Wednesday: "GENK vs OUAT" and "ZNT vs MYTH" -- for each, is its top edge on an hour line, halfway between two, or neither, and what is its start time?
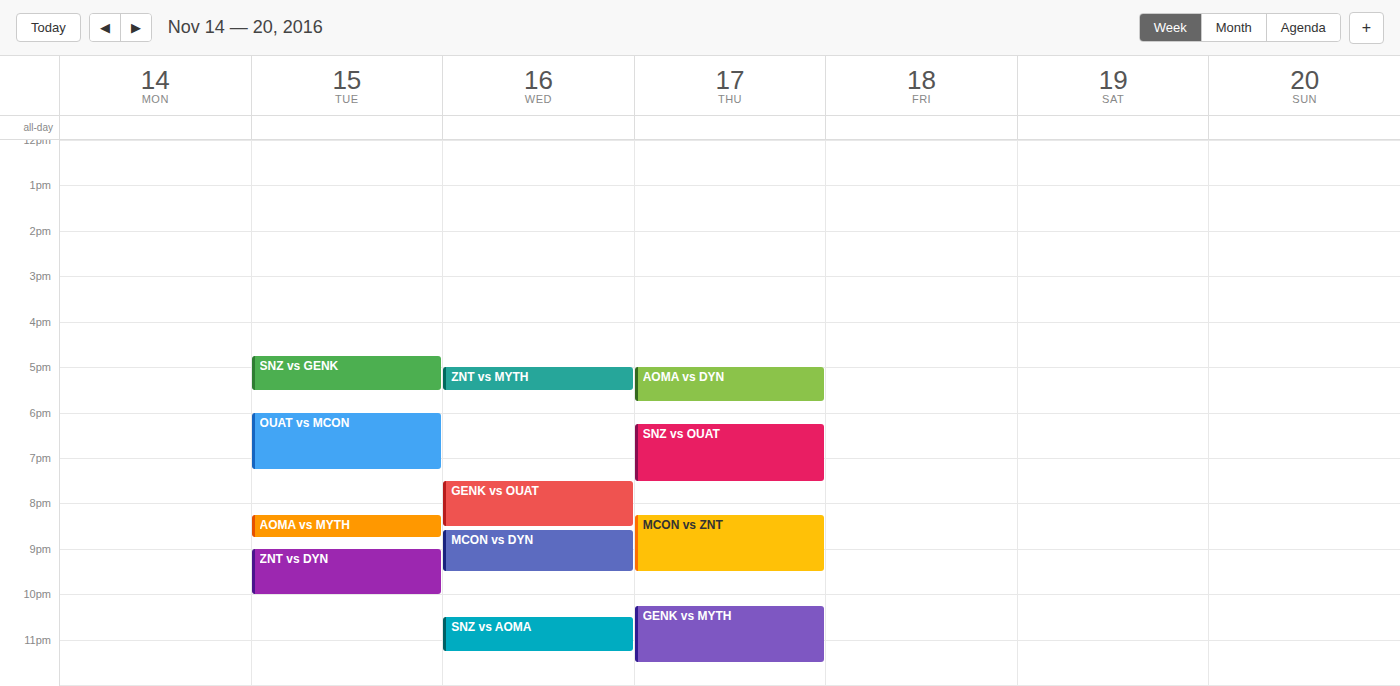
"GENK vs OUAT": 7:30 PM, halfway between the 7 PM and 8 PM lines. "ZNT vs MYTH": 5:00 PM, exactly on the 5 PM line.